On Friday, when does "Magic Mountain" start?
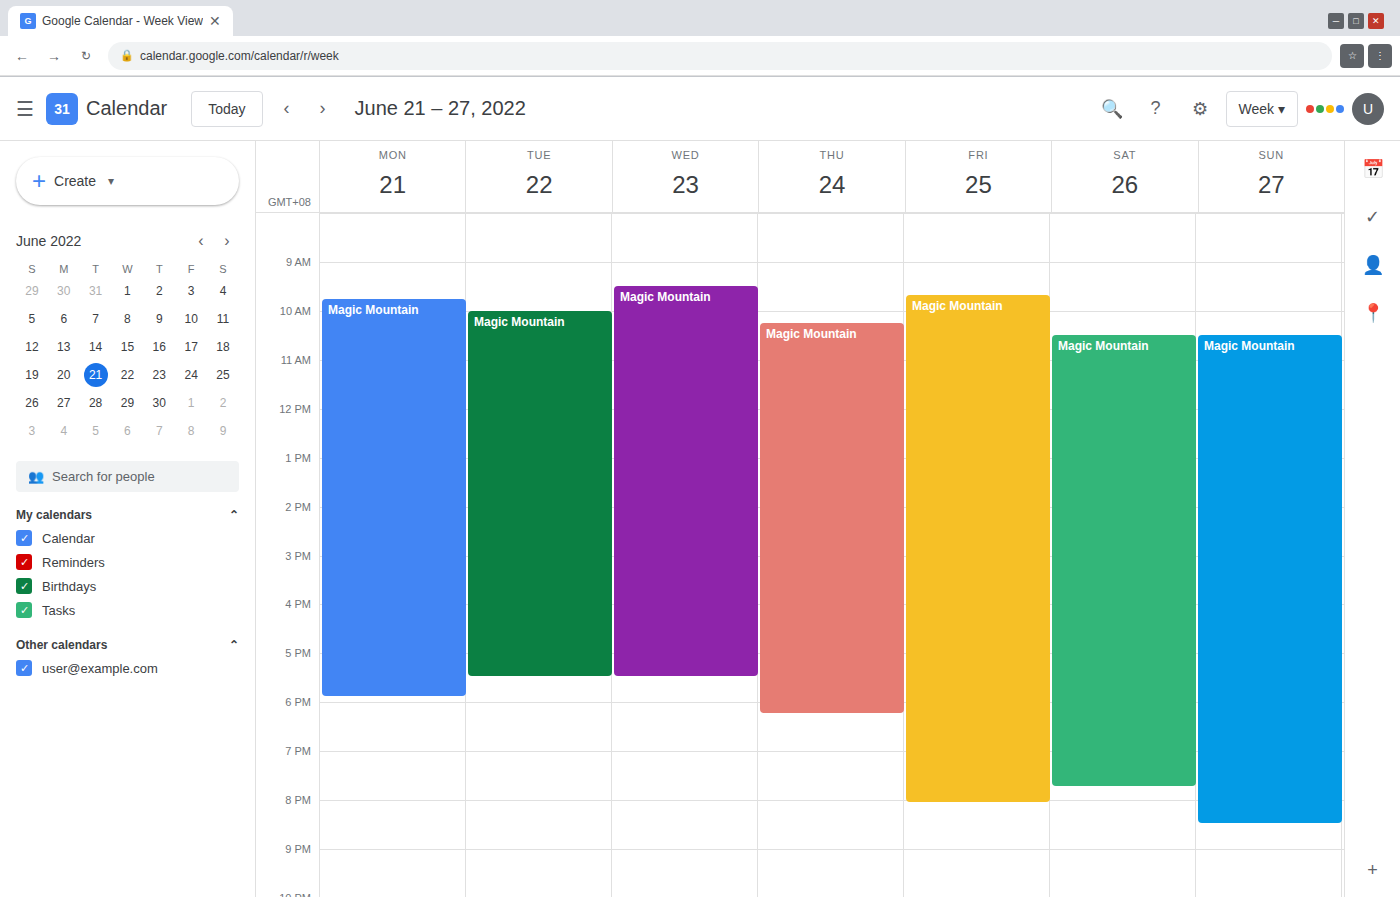
9:40 AM